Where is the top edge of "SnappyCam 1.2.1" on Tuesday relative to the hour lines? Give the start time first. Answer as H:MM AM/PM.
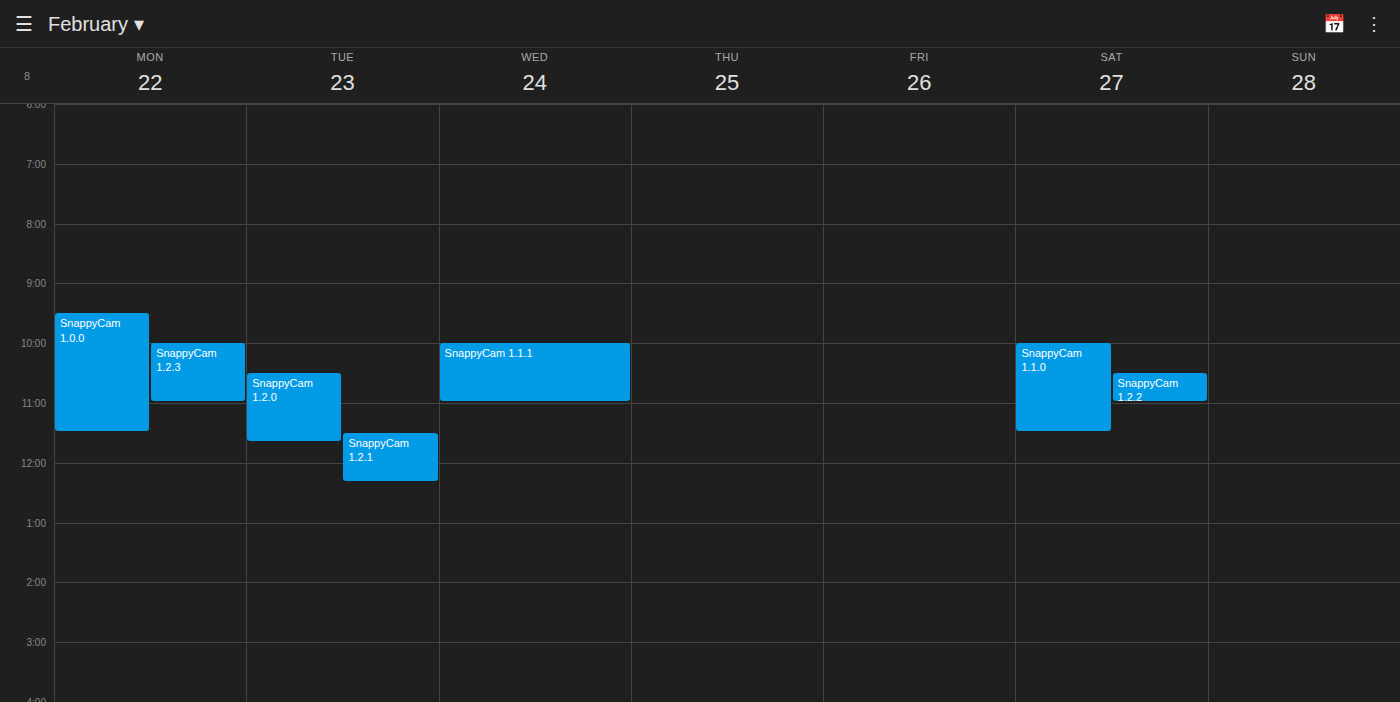
11:30 AM -- halfway between the 11 AM and 12 PM lines.